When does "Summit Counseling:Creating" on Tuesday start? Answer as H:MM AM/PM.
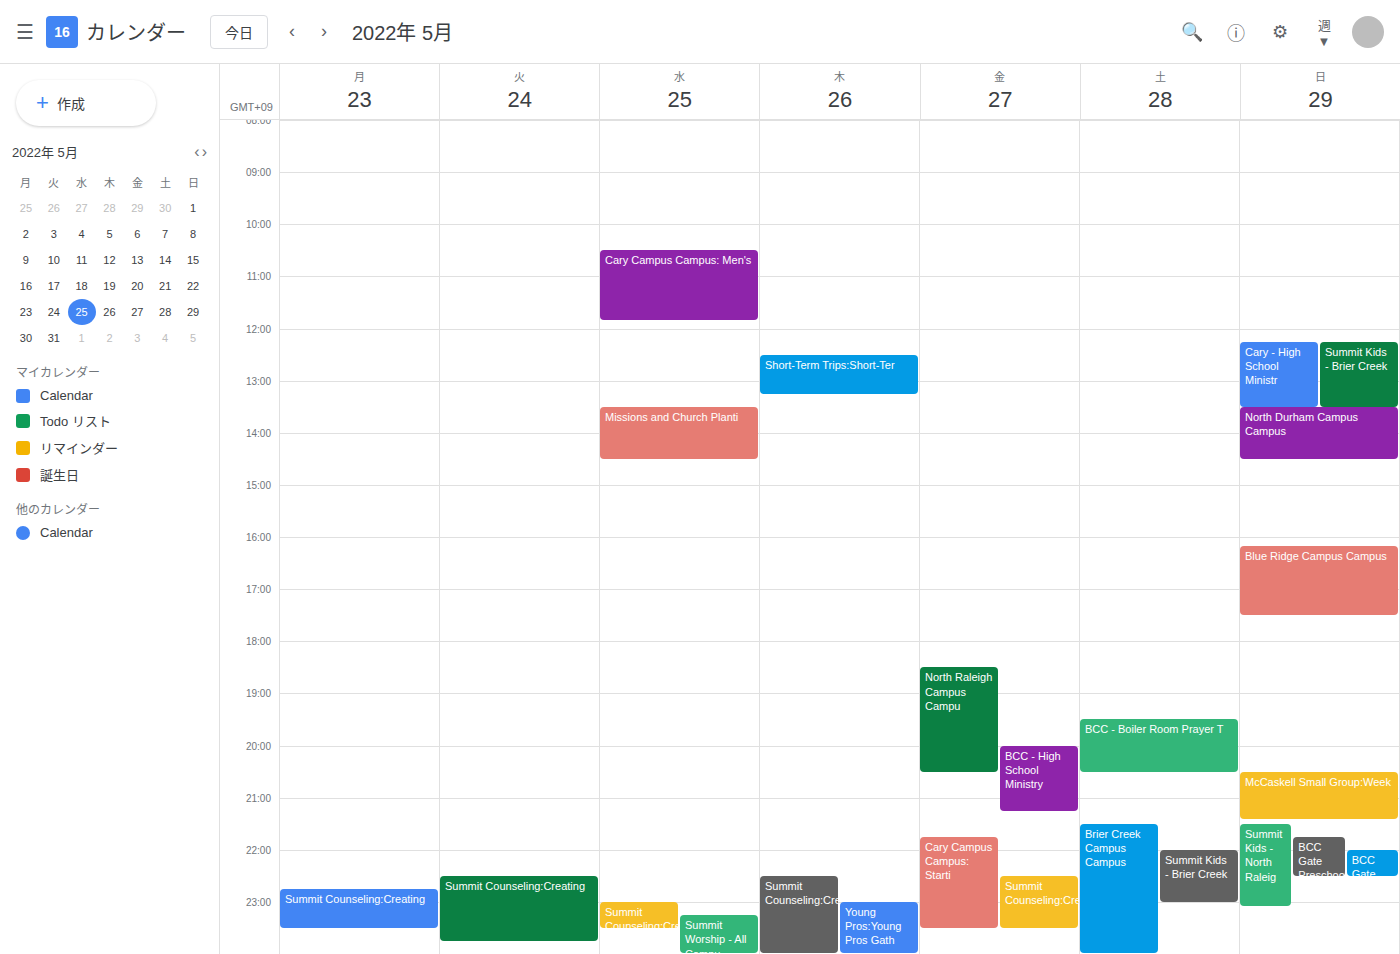
10:30 PM